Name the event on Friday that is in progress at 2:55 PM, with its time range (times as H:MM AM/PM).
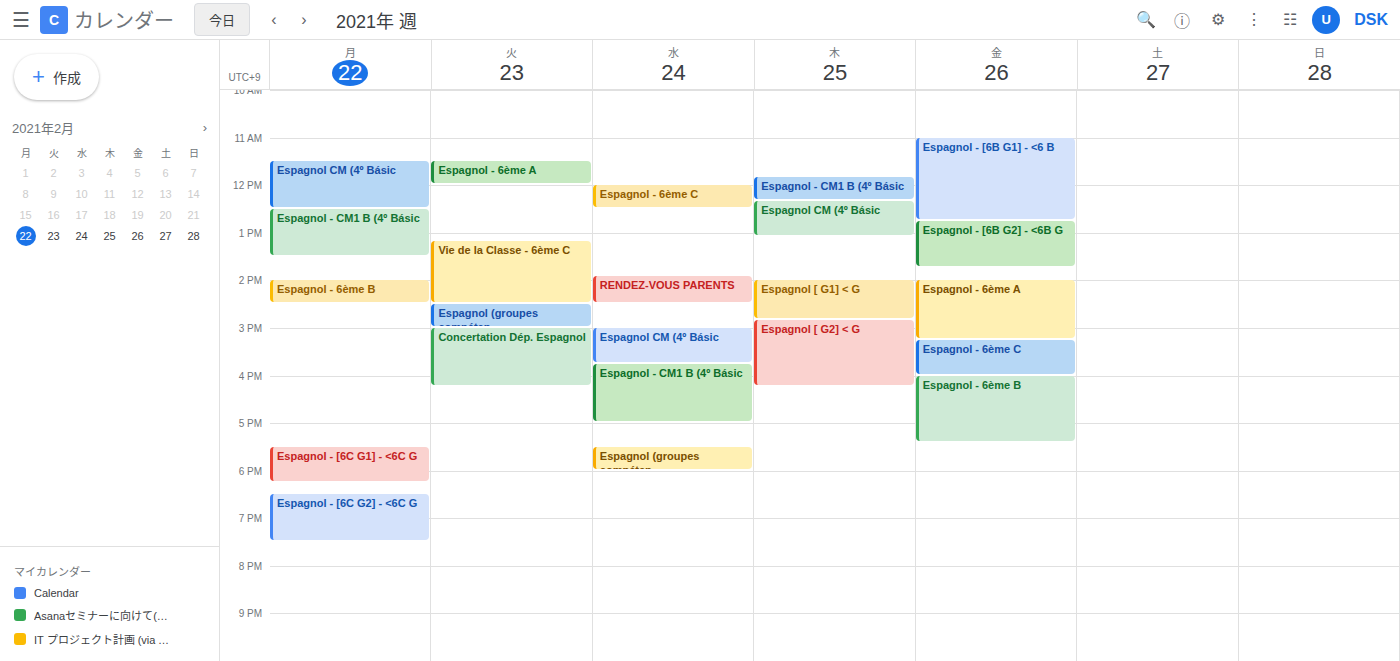
"Espagnol - 6ème A", 2:00 PM to 3:15 PM